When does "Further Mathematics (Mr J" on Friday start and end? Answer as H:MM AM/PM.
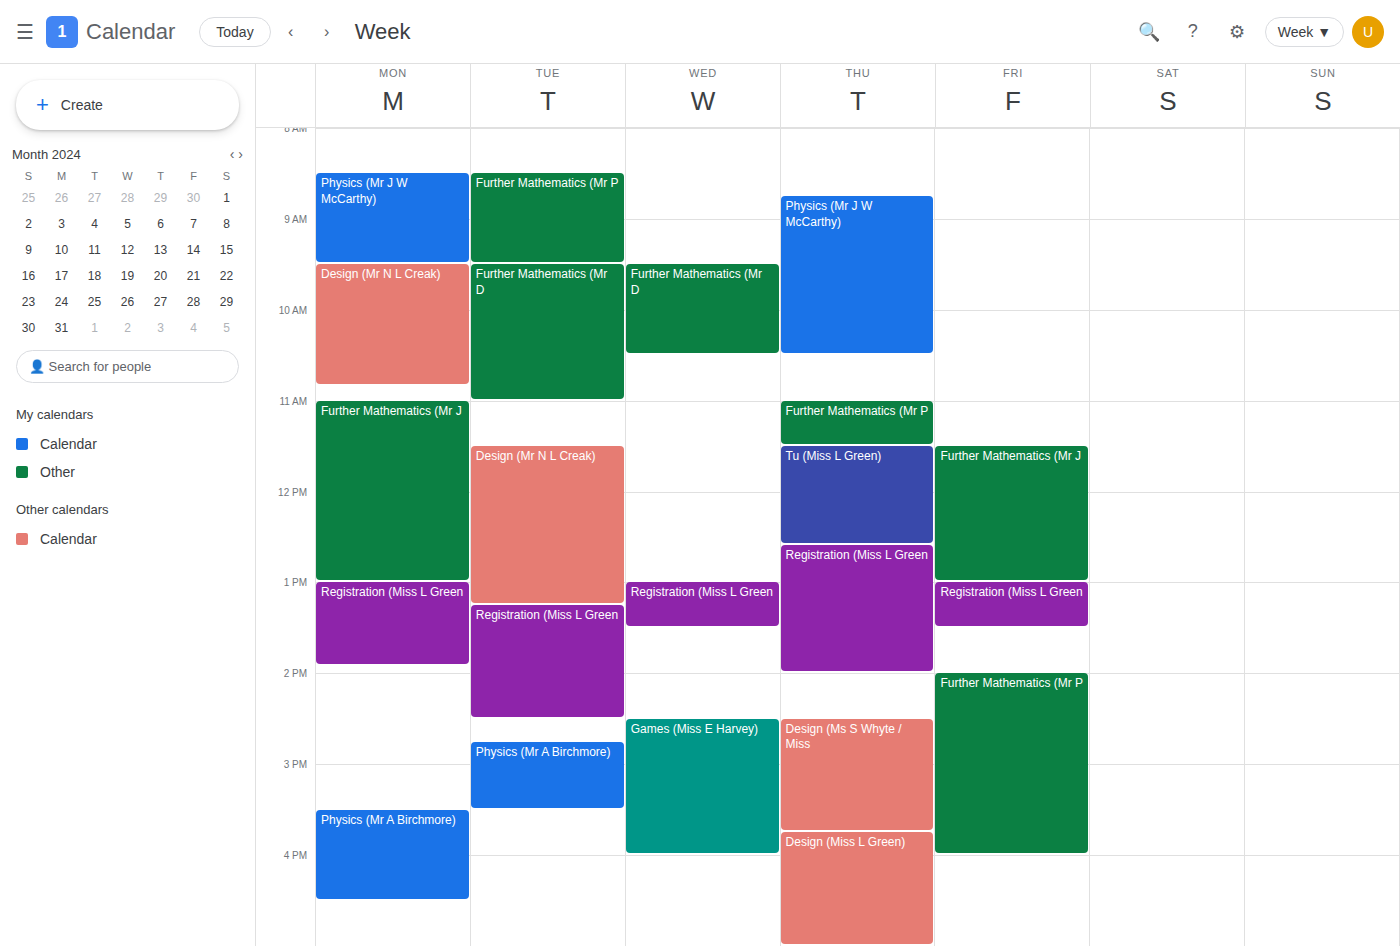
11:30 AM to 1:00 PM